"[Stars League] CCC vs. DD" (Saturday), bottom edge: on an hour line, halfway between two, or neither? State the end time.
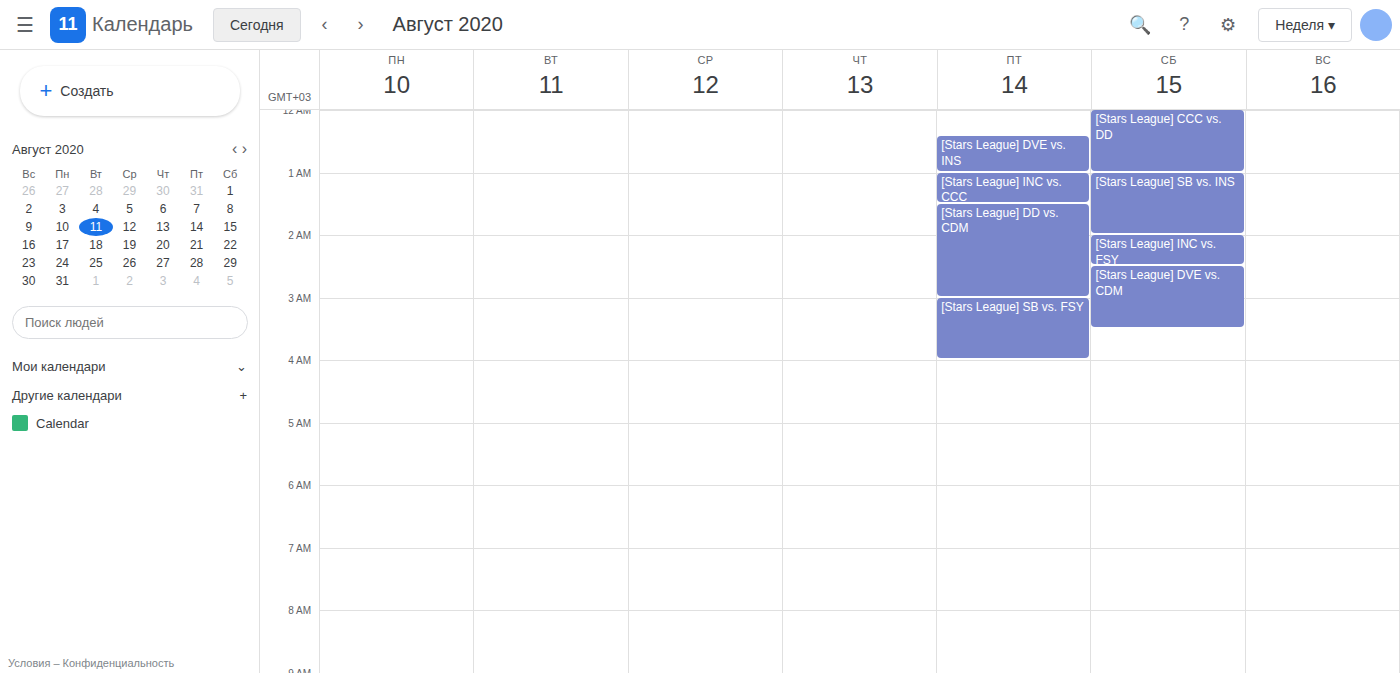
01:00 -- exactly on the 01:00 line.